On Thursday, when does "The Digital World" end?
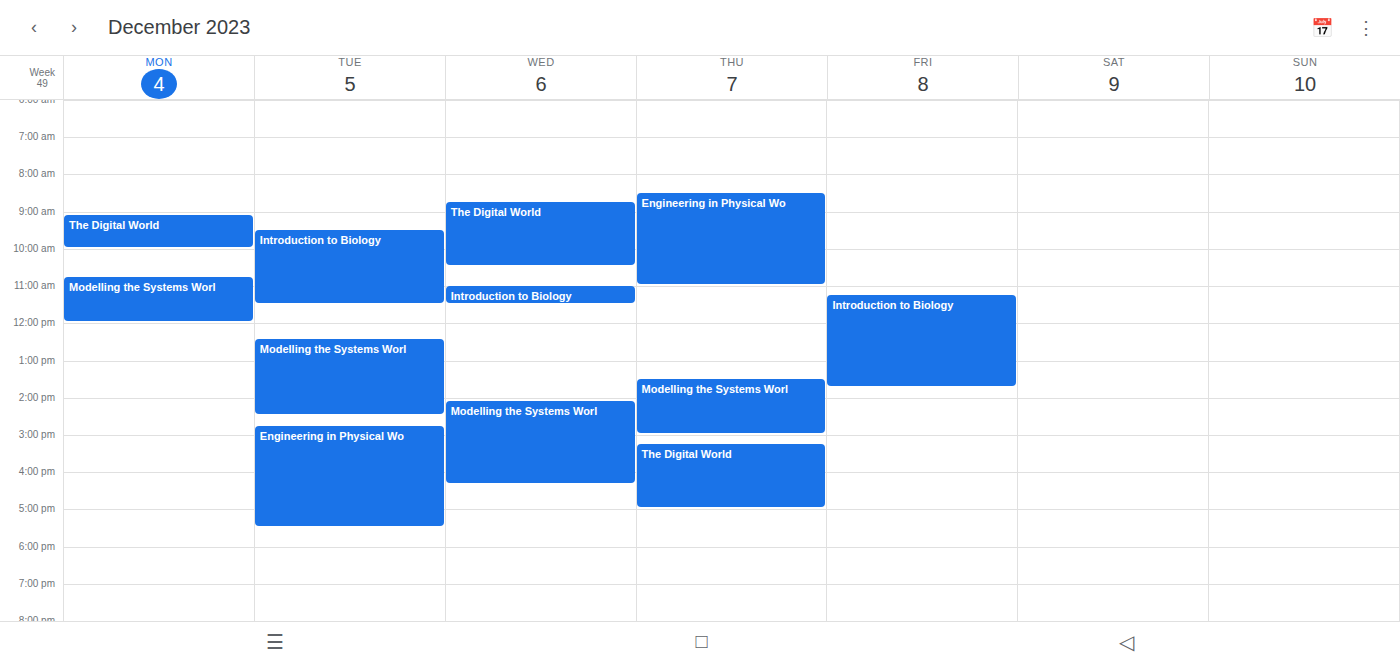
5:00 PM